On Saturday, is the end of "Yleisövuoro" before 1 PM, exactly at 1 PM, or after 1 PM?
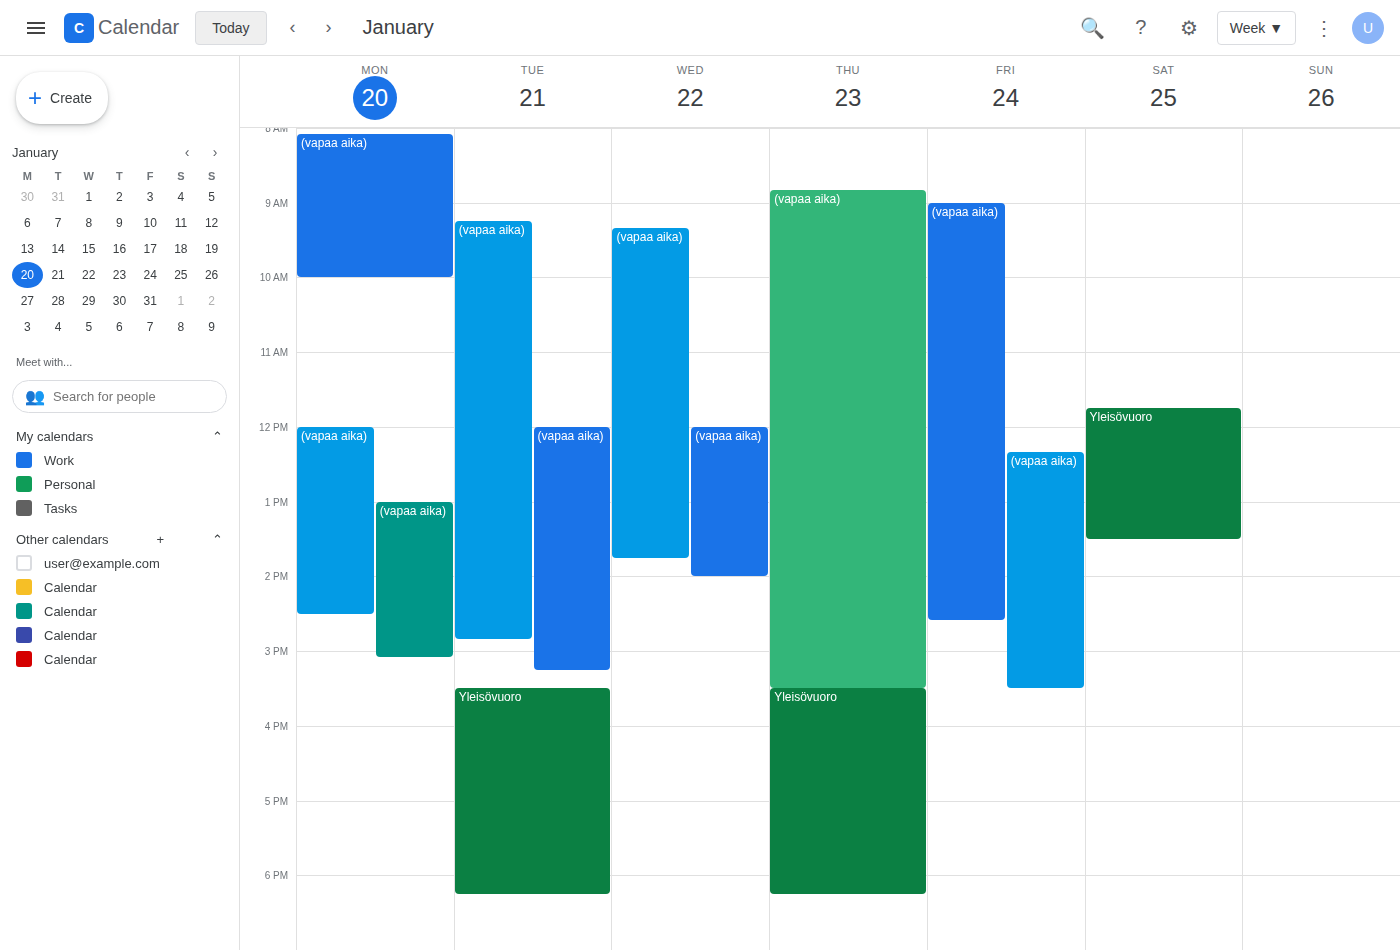
1:30 PM -- after 1 PM, 30 minutes below the 1 PM line.